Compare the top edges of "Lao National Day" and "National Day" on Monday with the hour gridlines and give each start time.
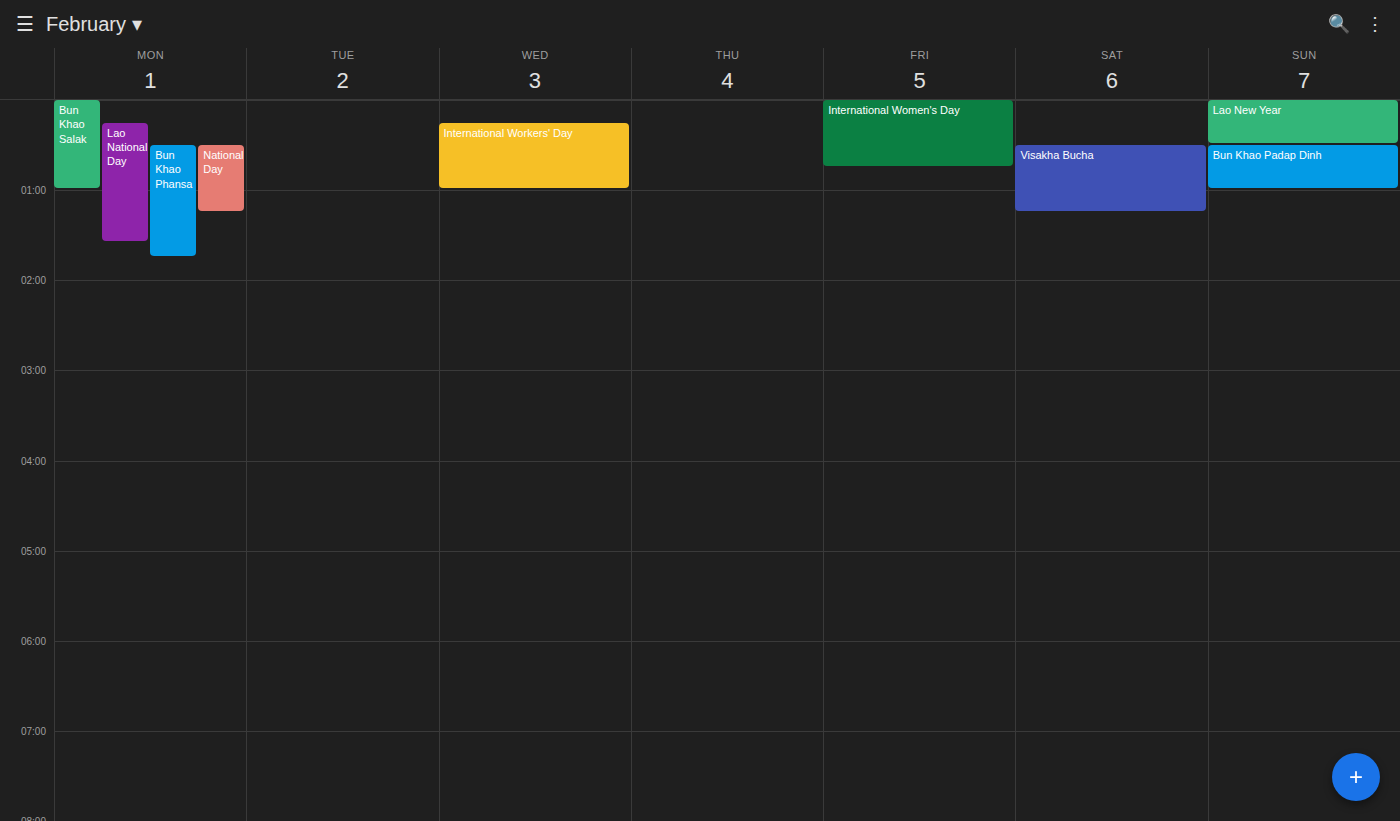
"Lao National Day": 12:15 AM, neither: a quarter of the way from the 12 AM line to the 1 AM line. "National Day": 12:30 AM, halfway between the 12 AM and 1 AM lines.